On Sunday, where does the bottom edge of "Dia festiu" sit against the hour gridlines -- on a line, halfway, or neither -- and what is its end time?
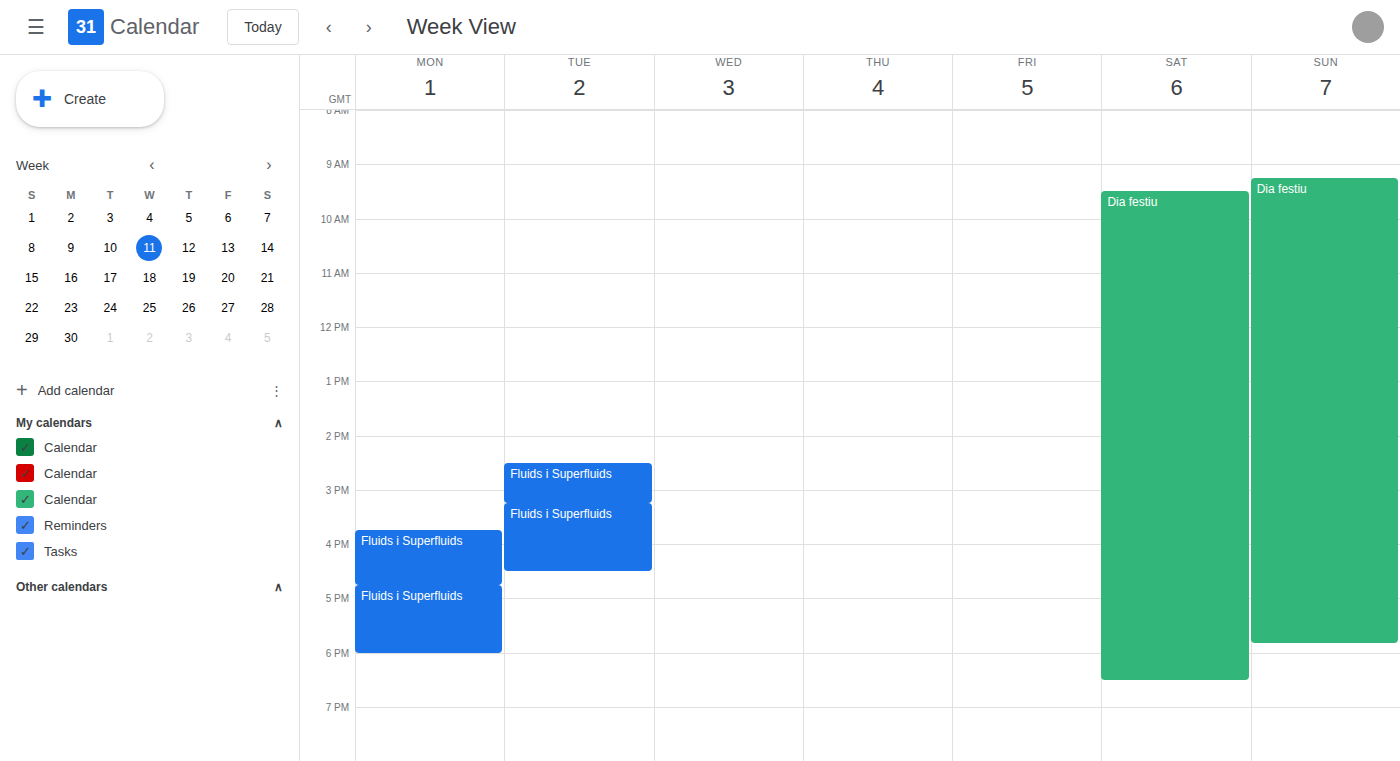
5:50 PM -- neither: 50 minutes below the 5 PM line and 10 minutes above the 6 PM line.